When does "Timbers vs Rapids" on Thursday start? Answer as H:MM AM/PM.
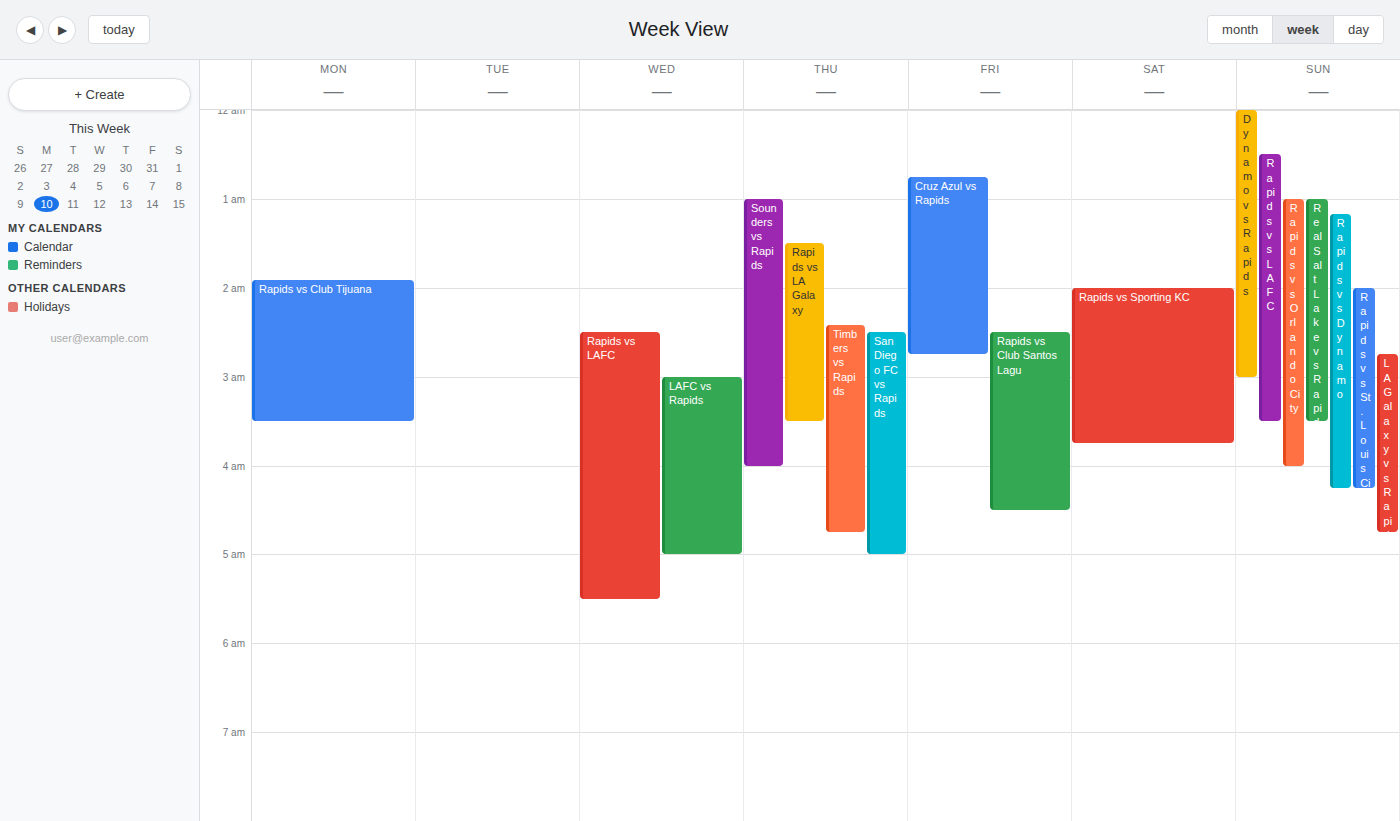
2:25 AM